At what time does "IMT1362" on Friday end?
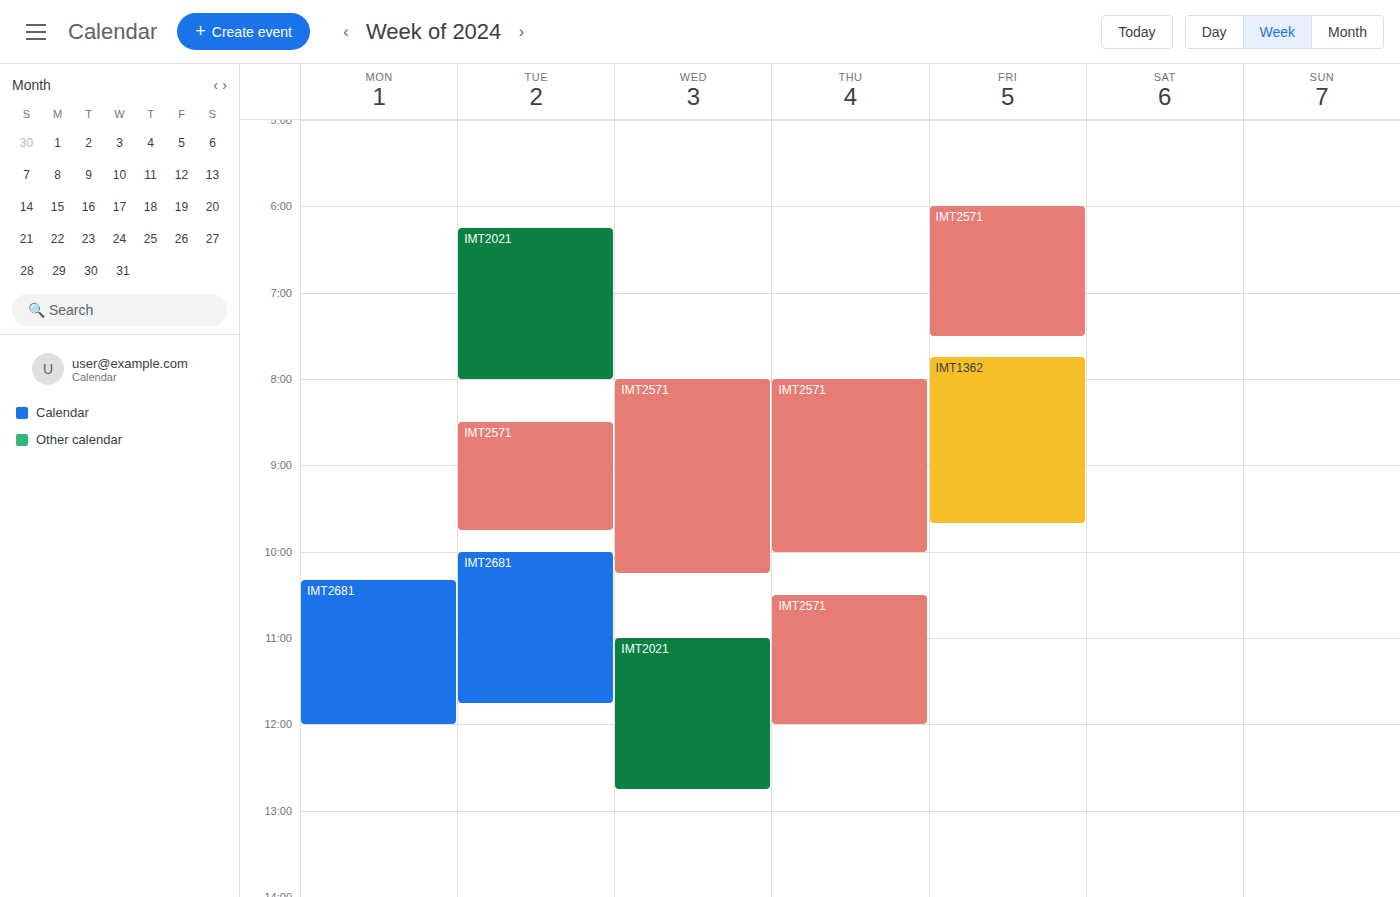
9:40 AM